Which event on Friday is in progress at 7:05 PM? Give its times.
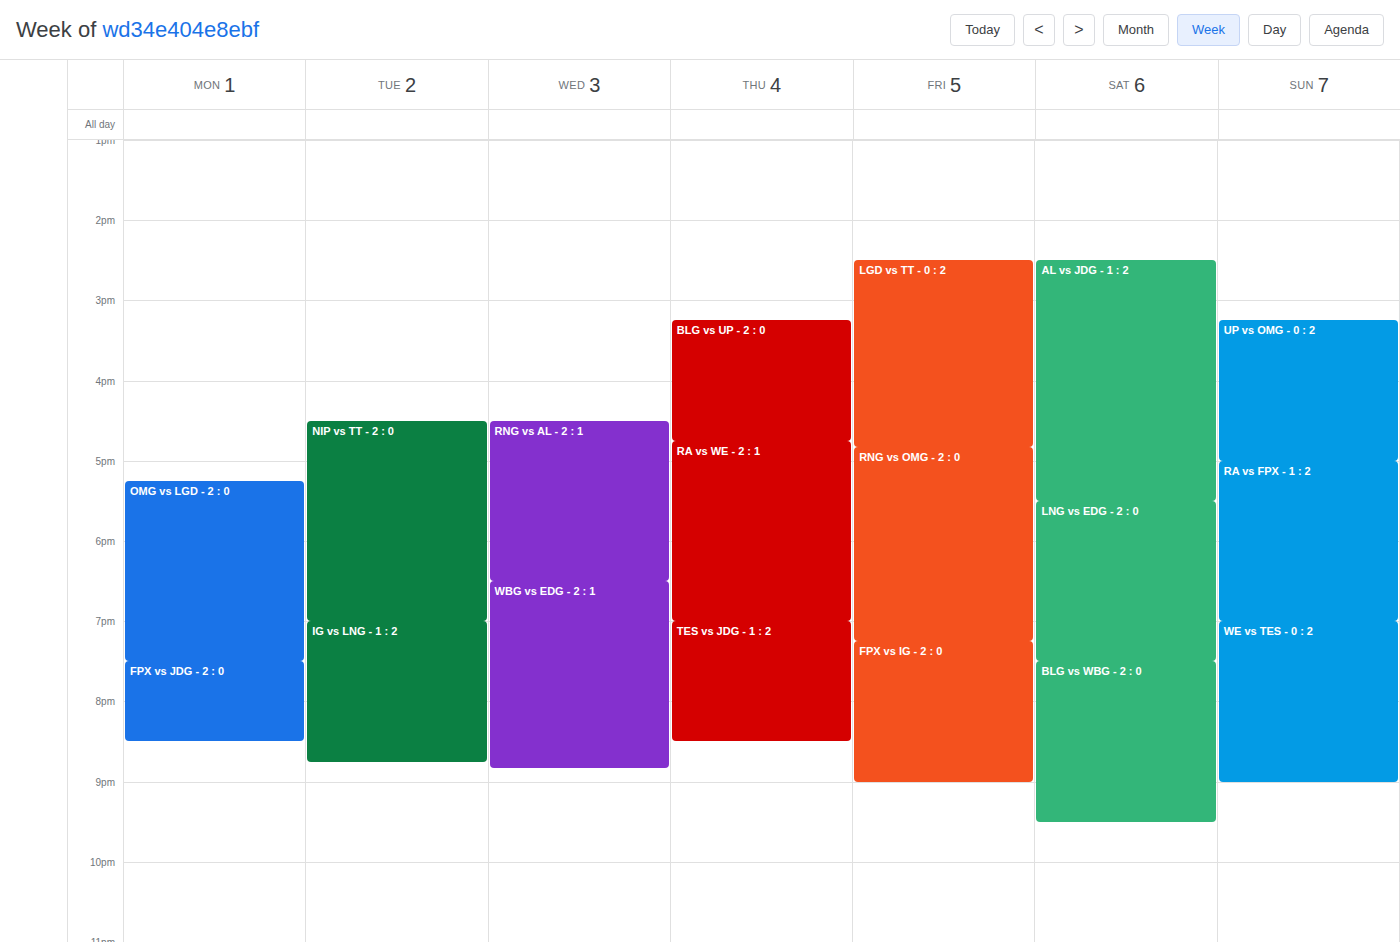
"RNG vs OMG - 2 : 0", 4:50 PM to 7:15 PM